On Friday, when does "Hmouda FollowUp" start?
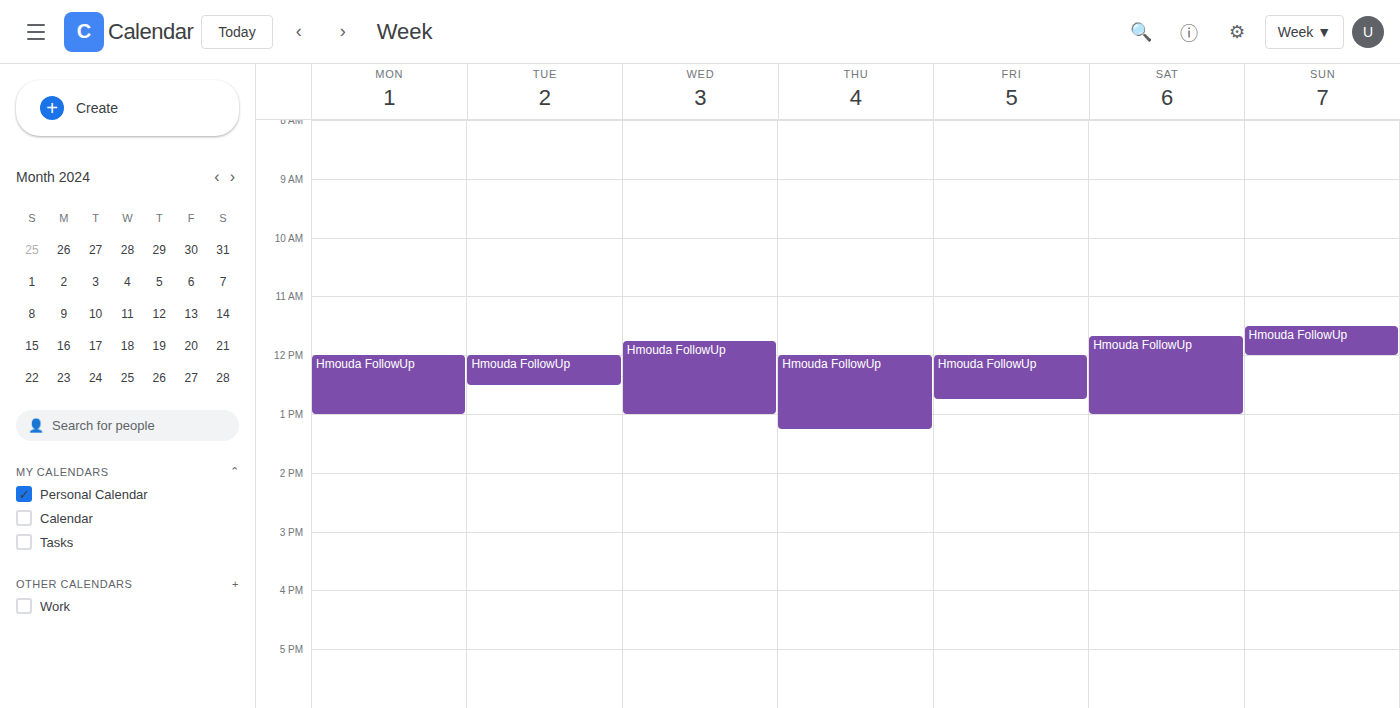
12:00 PM